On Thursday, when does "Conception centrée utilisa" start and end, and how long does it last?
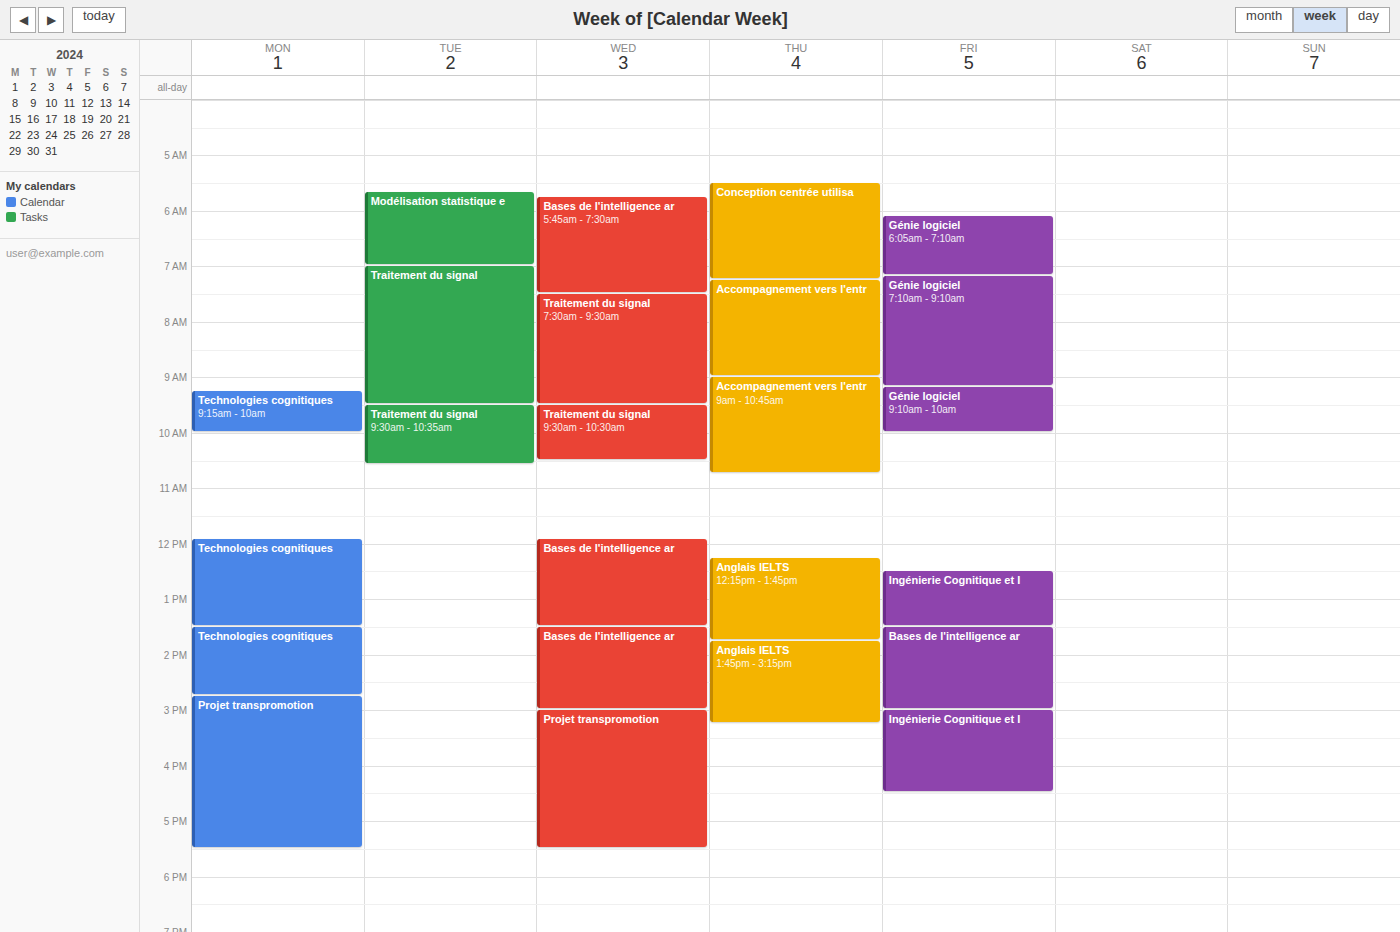
5:30 AM to 7:15 AM, 1 hour 45 minutes